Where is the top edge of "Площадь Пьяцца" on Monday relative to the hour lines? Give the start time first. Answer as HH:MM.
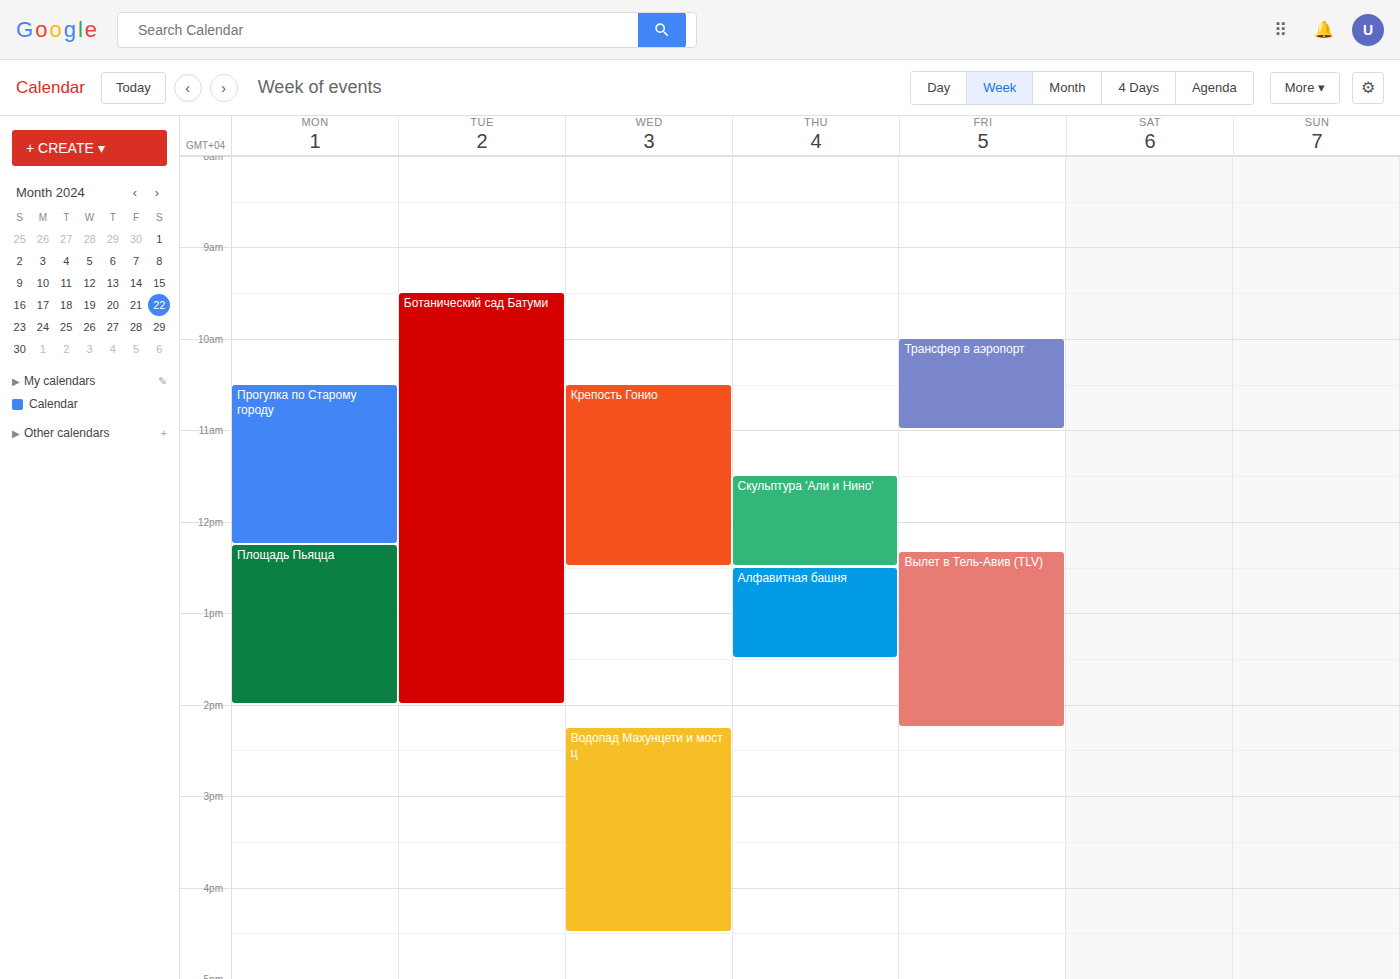
12:15 -- neither: a quarter of the way from the 12:00 line to the 13:00 line.